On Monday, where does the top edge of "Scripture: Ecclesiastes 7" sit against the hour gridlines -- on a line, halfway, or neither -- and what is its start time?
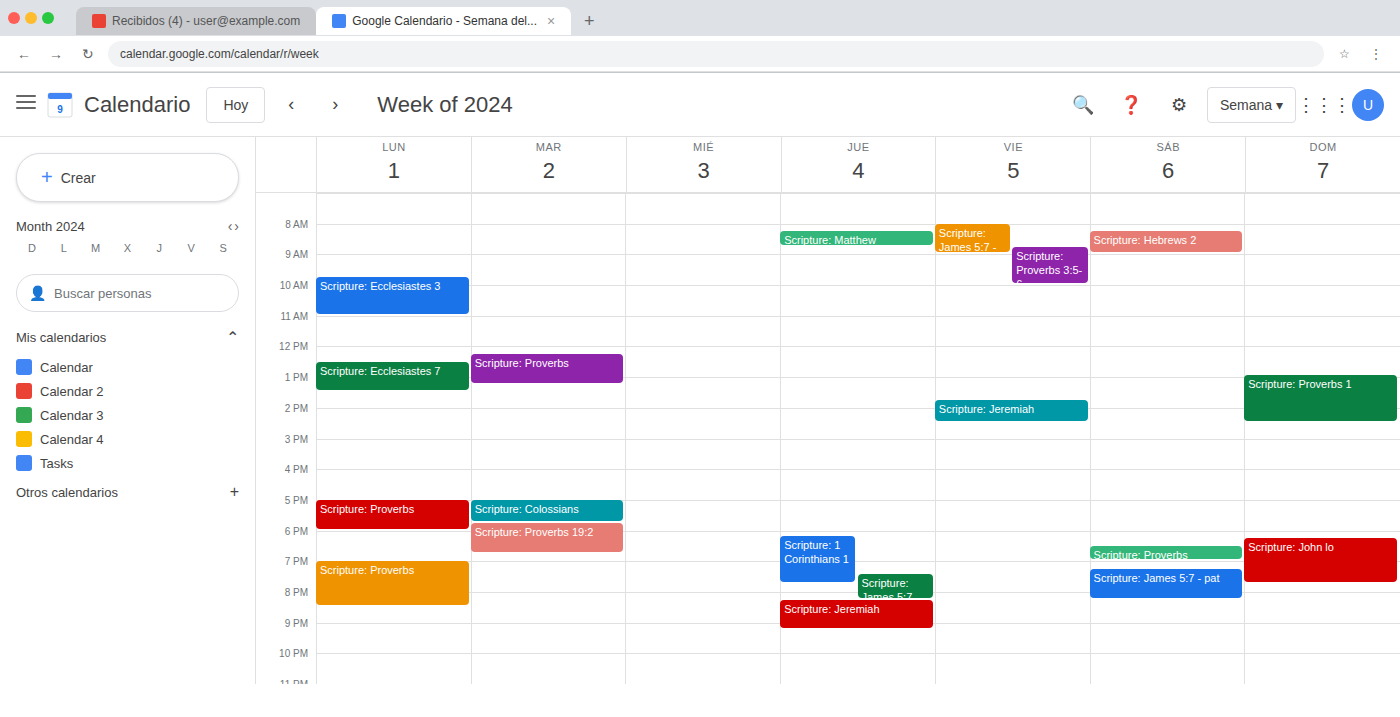
12:30 PM -- halfway between the 12 PM and 1 PM lines.